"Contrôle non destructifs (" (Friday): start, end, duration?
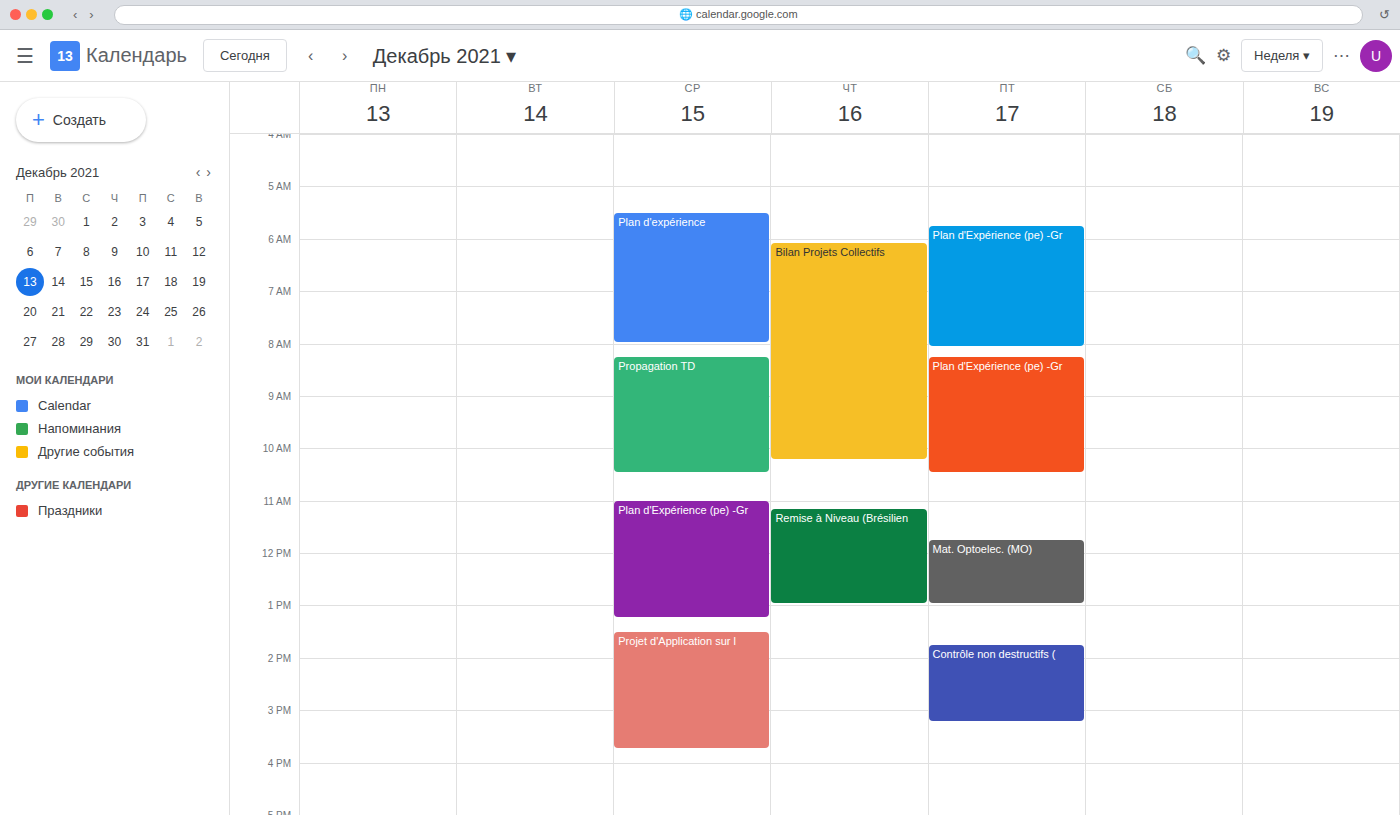
13:45 to 15:15, 1 hour 30 minutes